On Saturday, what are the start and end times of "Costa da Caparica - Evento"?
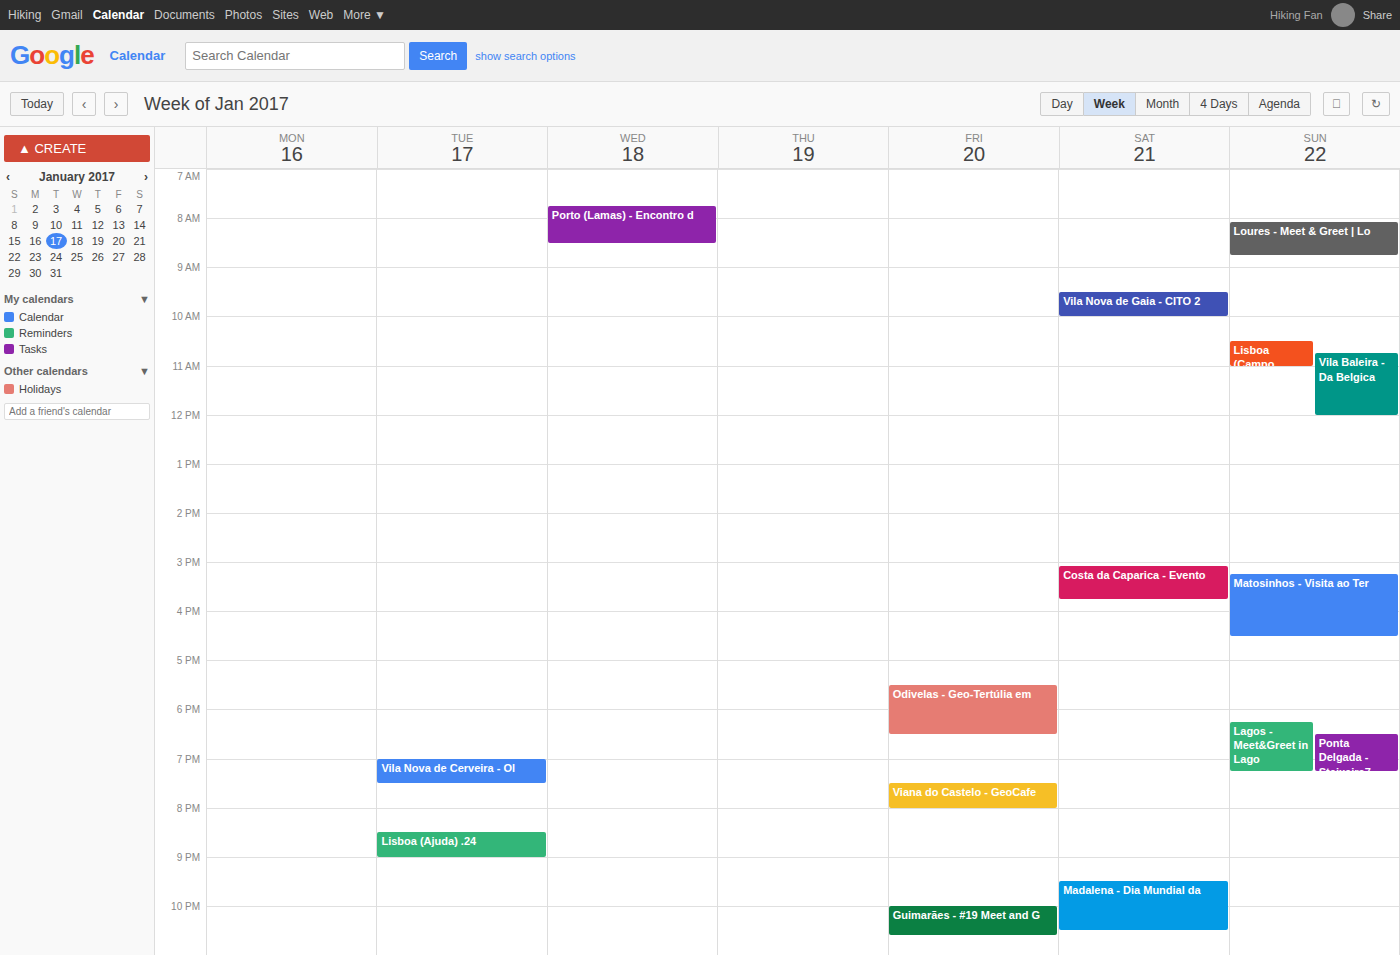
3:05 PM to 3:45 PM